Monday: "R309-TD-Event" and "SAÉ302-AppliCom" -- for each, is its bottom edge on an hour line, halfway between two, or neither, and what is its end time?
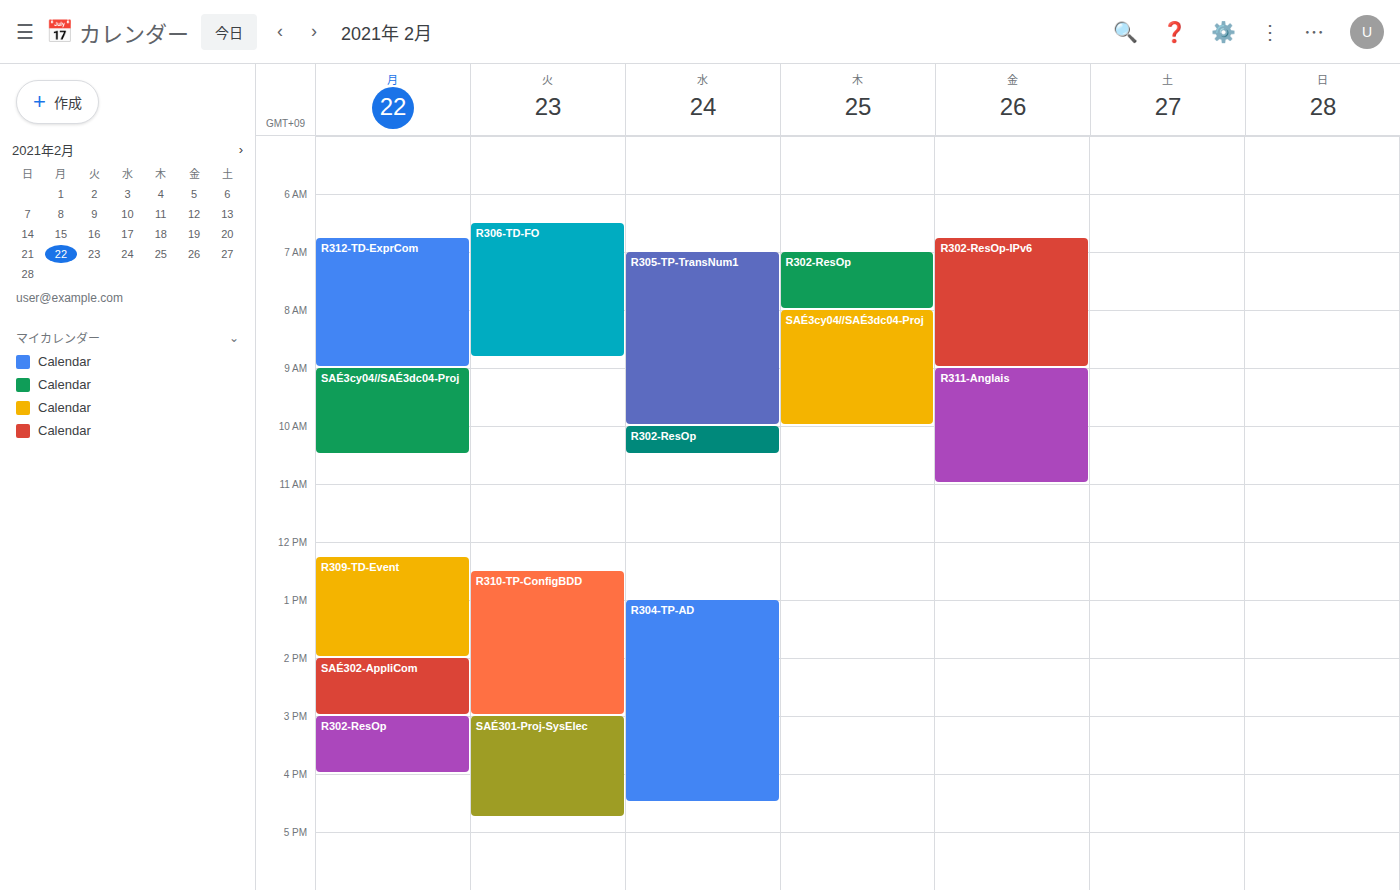
"R309-TD-Event": 2:00 PM, exactly on the 2 PM line. "SAÉ302-AppliCom": 3:00 PM, exactly on the 3 PM line.